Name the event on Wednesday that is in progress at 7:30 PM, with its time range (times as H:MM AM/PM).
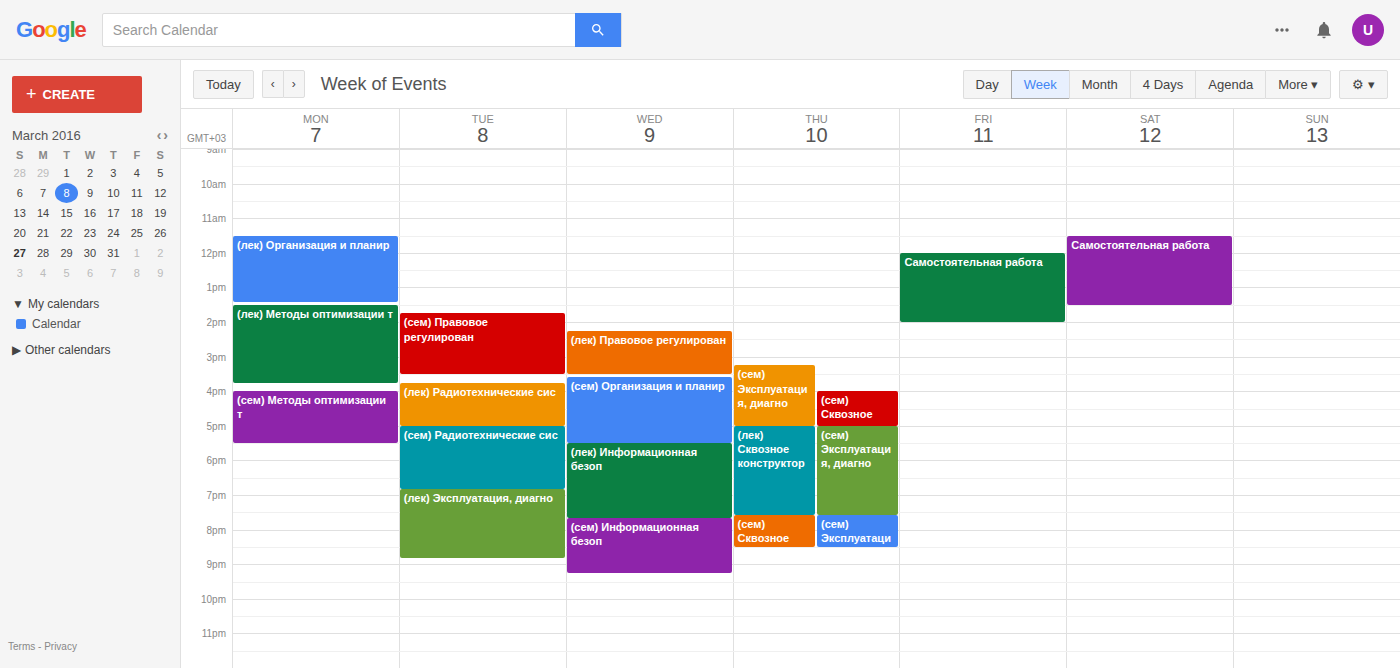
"(лек) Информационная безоп", 5:30 PM to 7:40 PM